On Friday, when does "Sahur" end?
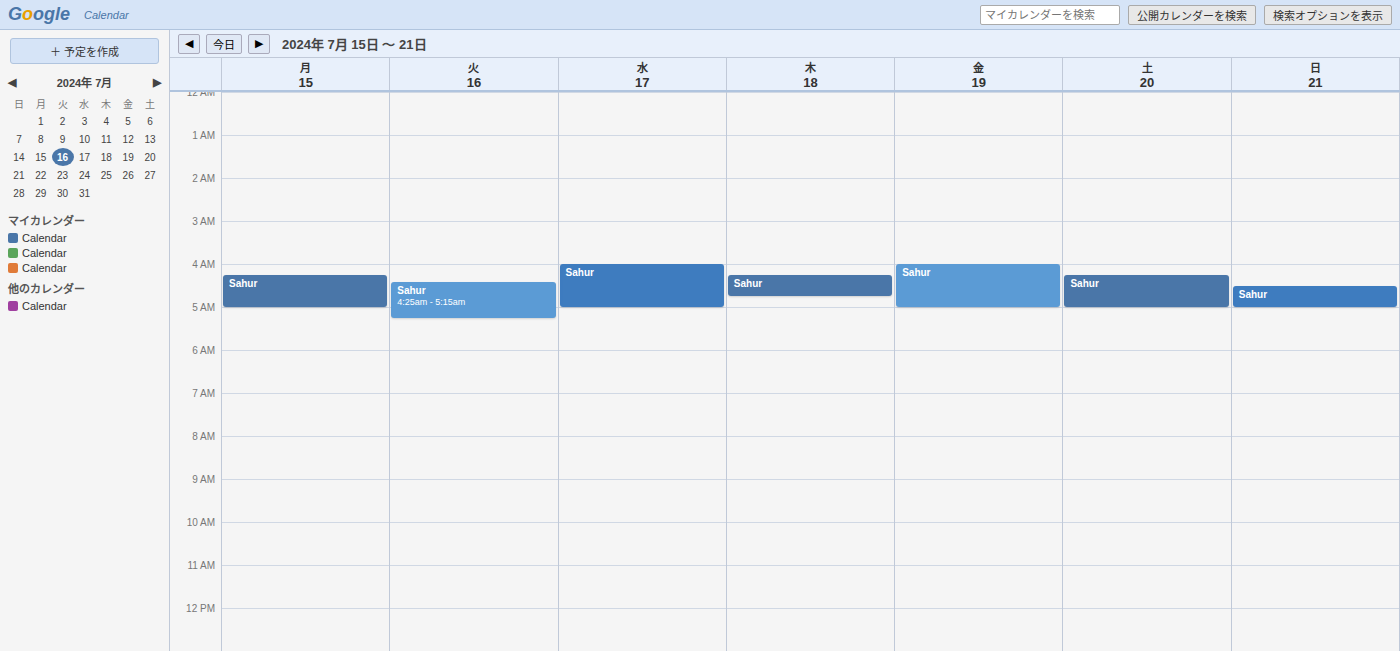
5:00 AM